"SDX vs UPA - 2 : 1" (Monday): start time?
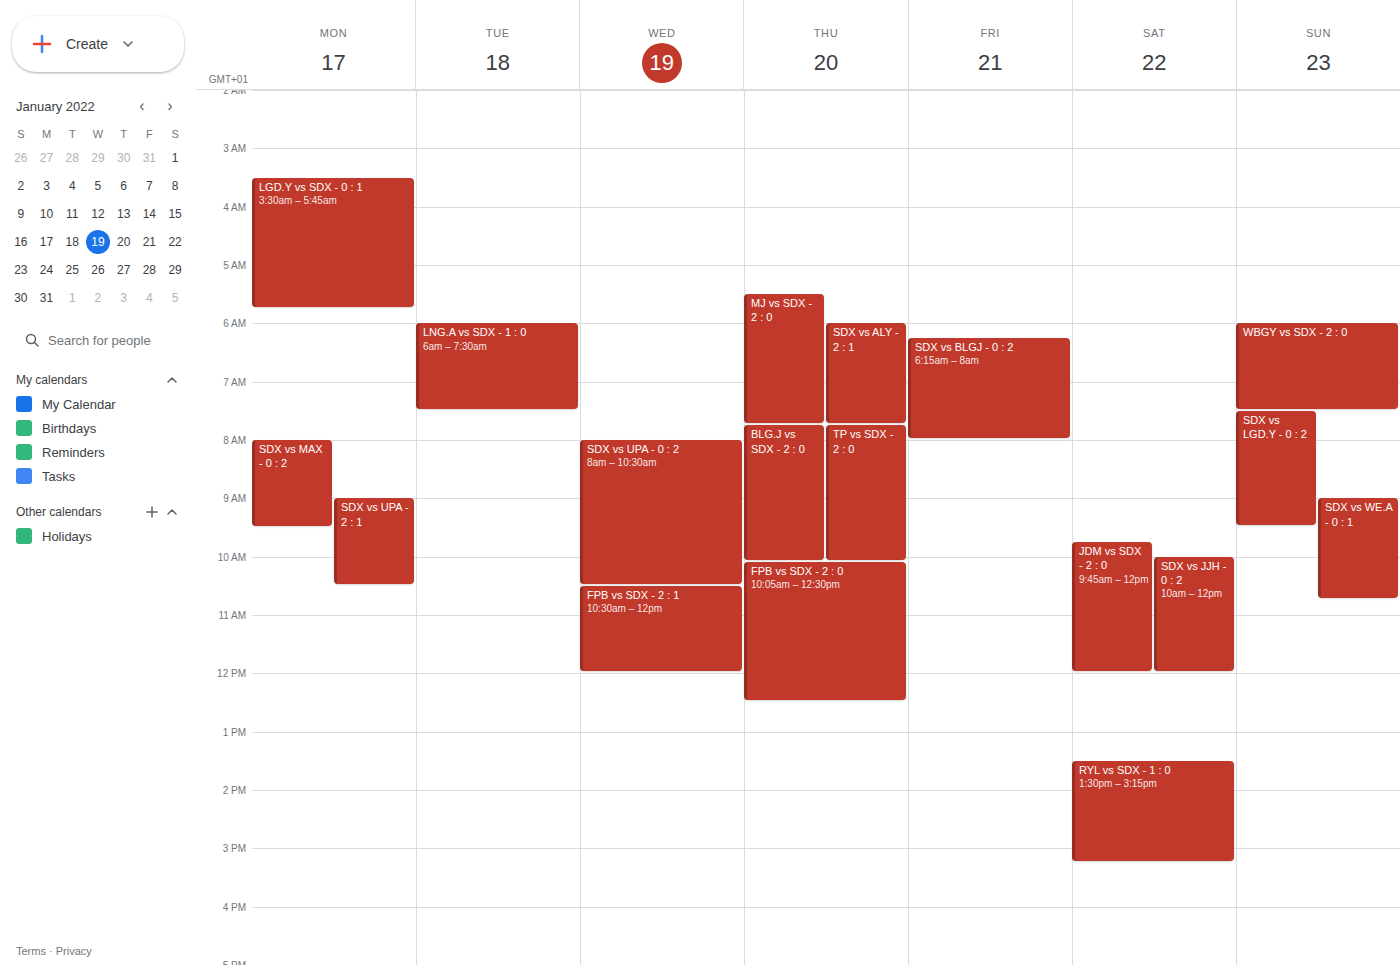
9:00 AM